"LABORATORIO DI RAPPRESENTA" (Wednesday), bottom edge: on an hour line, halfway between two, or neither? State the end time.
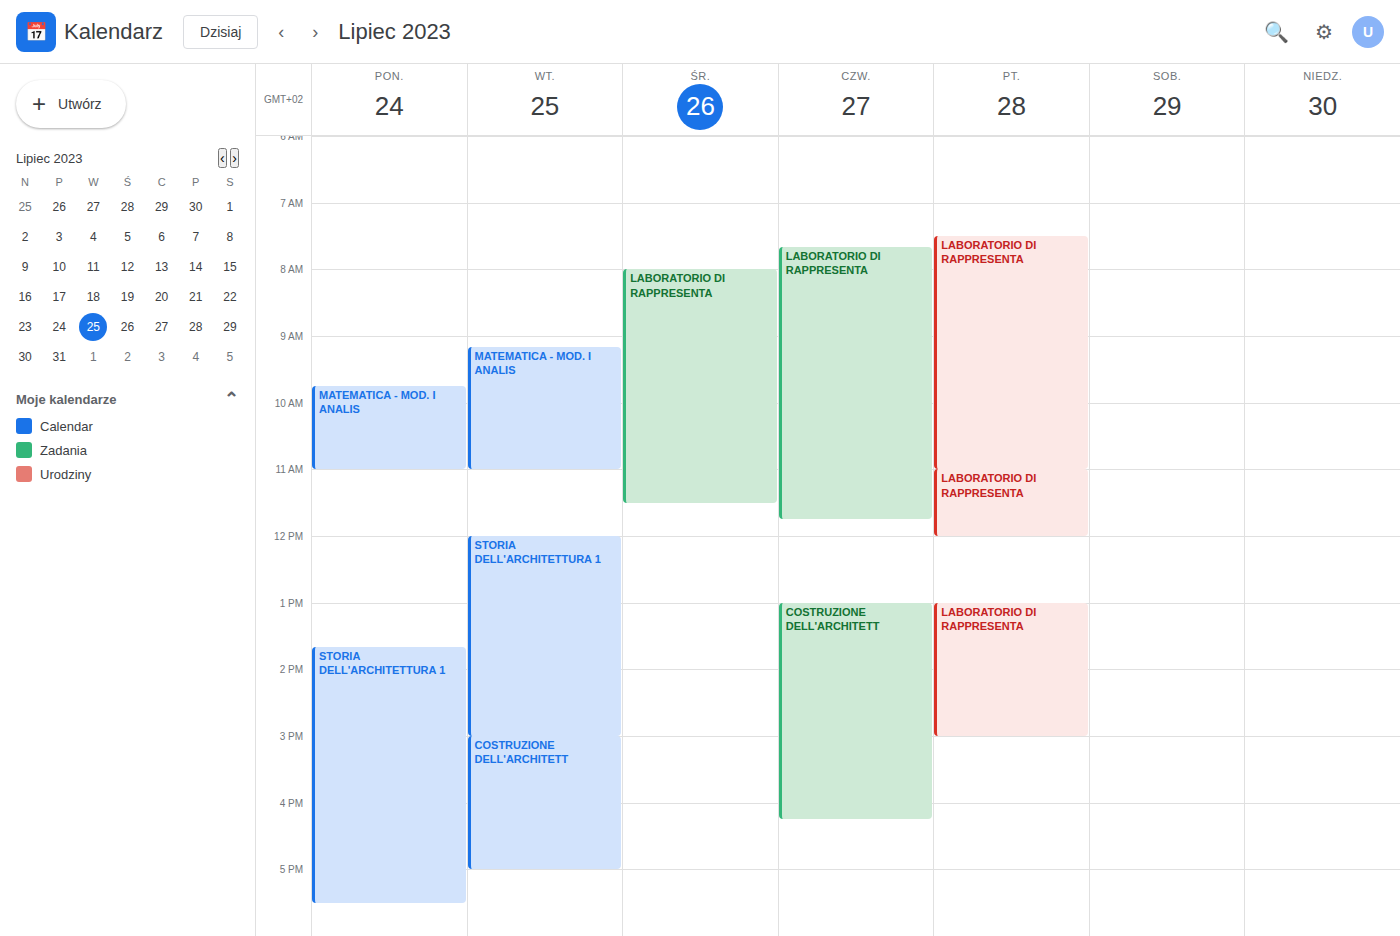
11:30 AM -- halfway between the 11 AM and 12 PM lines.